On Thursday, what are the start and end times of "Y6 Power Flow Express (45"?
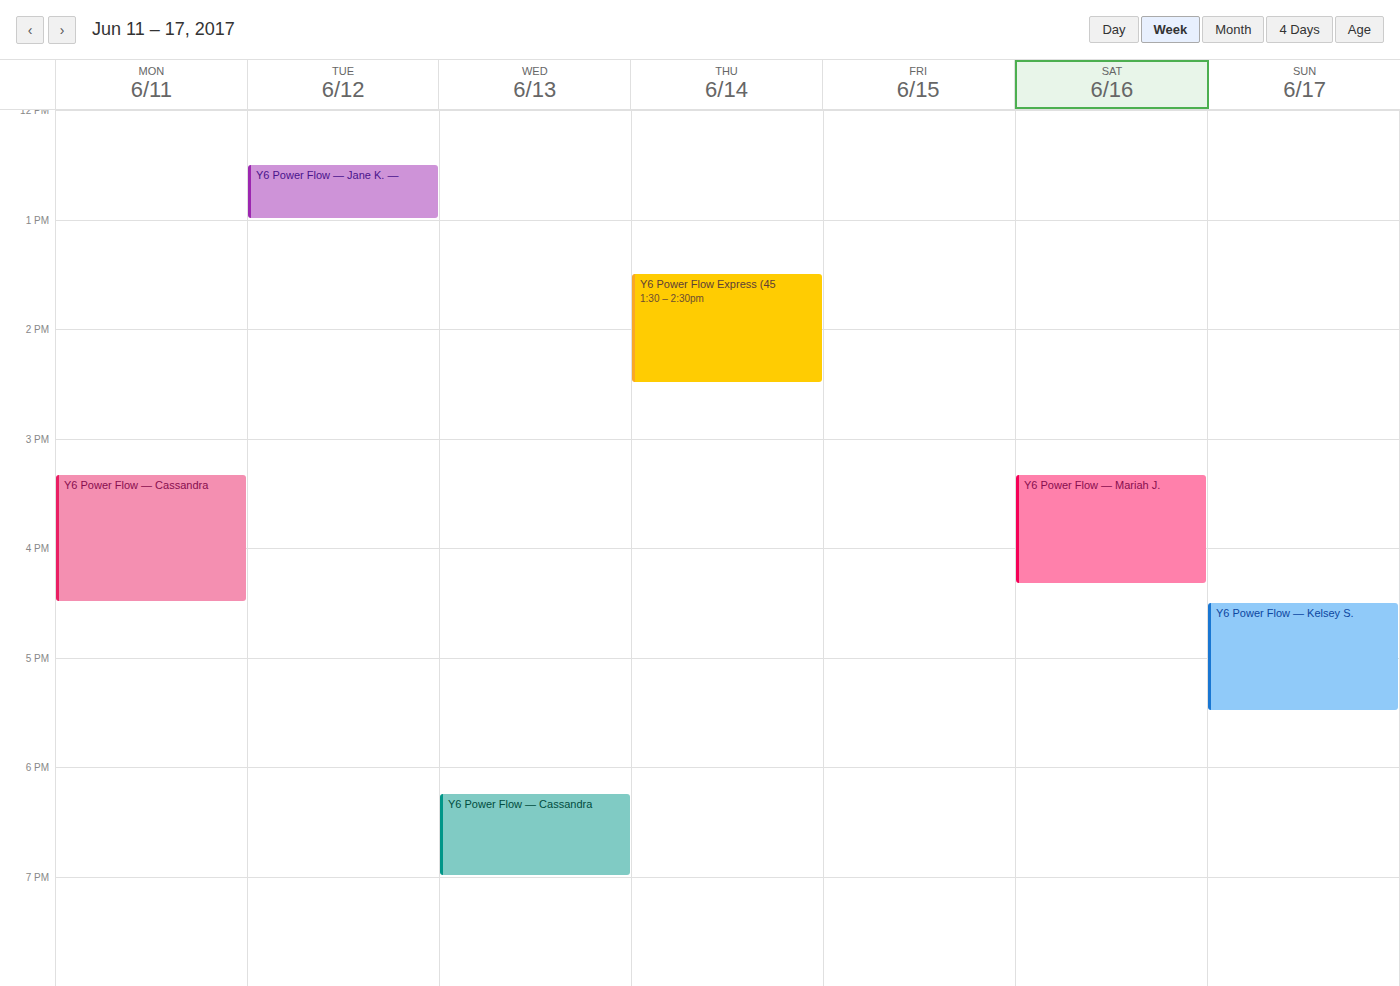
13:30 to 14:30